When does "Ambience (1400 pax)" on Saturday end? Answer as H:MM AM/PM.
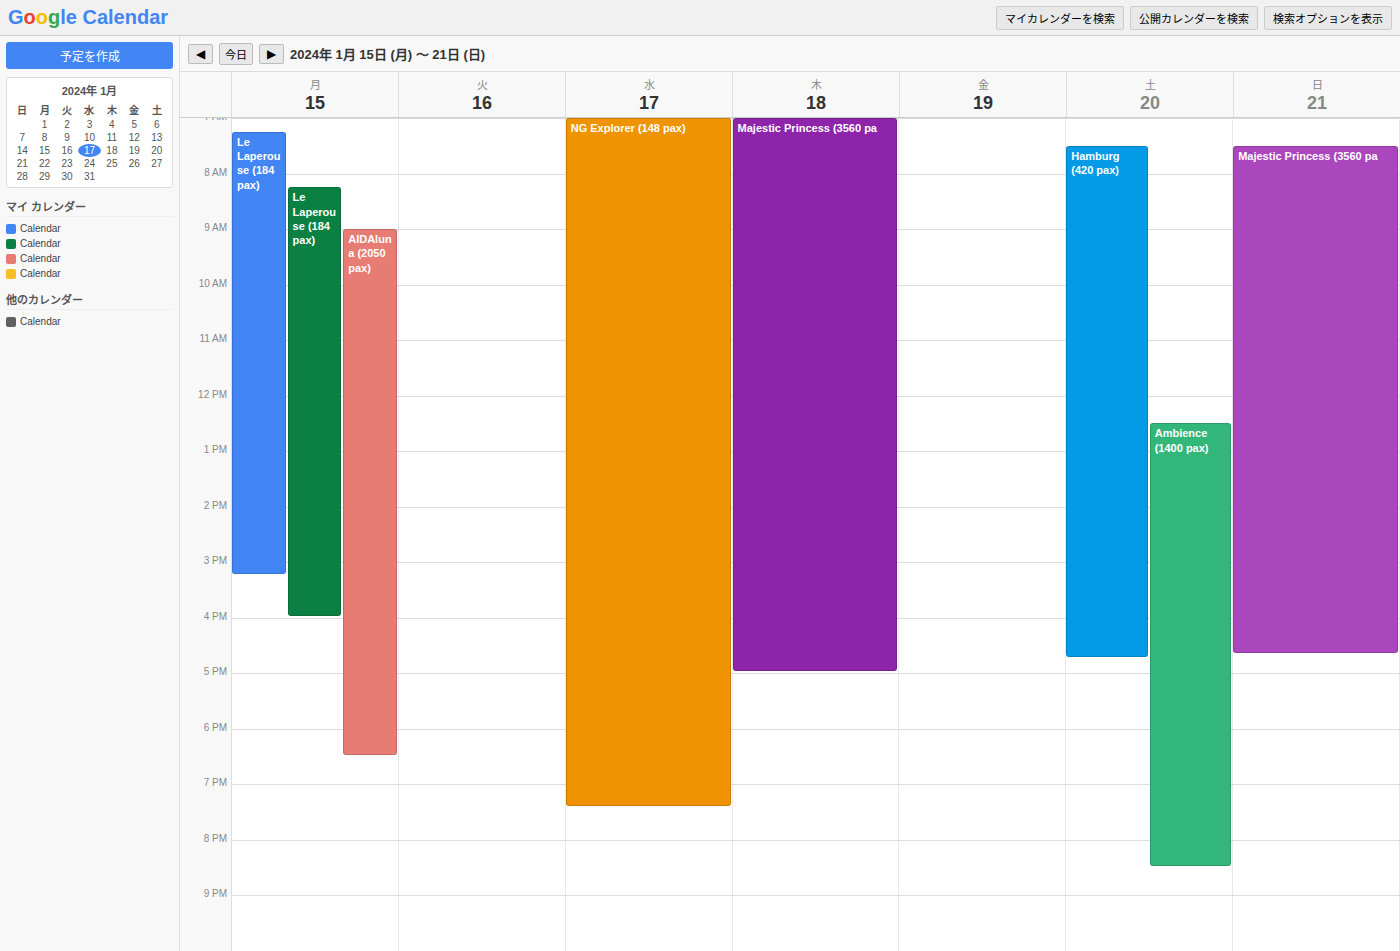
8:30 PM